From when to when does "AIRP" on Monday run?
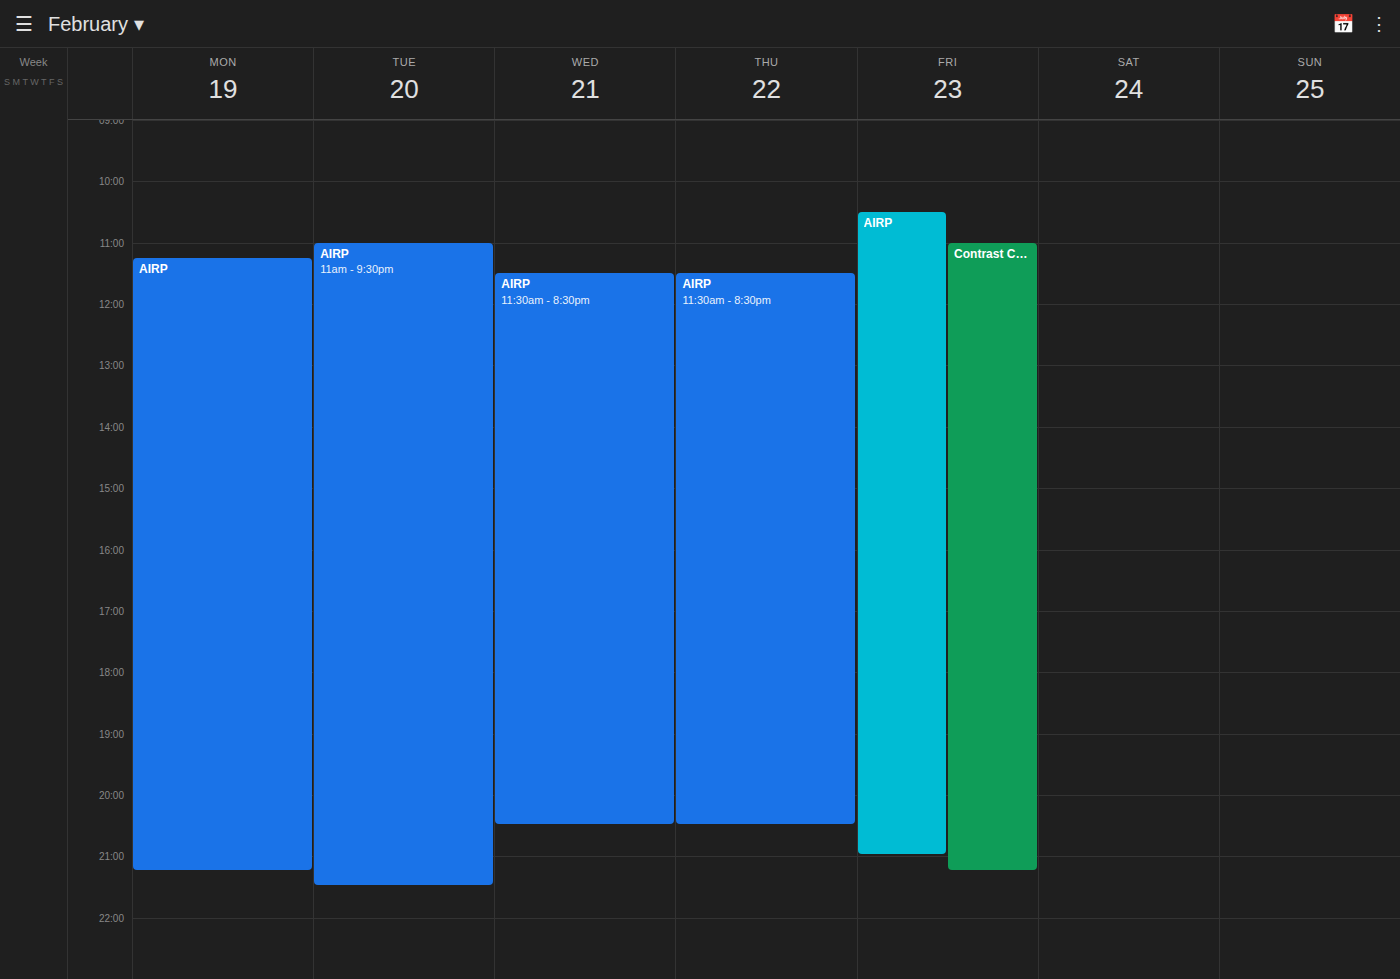
11:15 AM to 9:15 PM